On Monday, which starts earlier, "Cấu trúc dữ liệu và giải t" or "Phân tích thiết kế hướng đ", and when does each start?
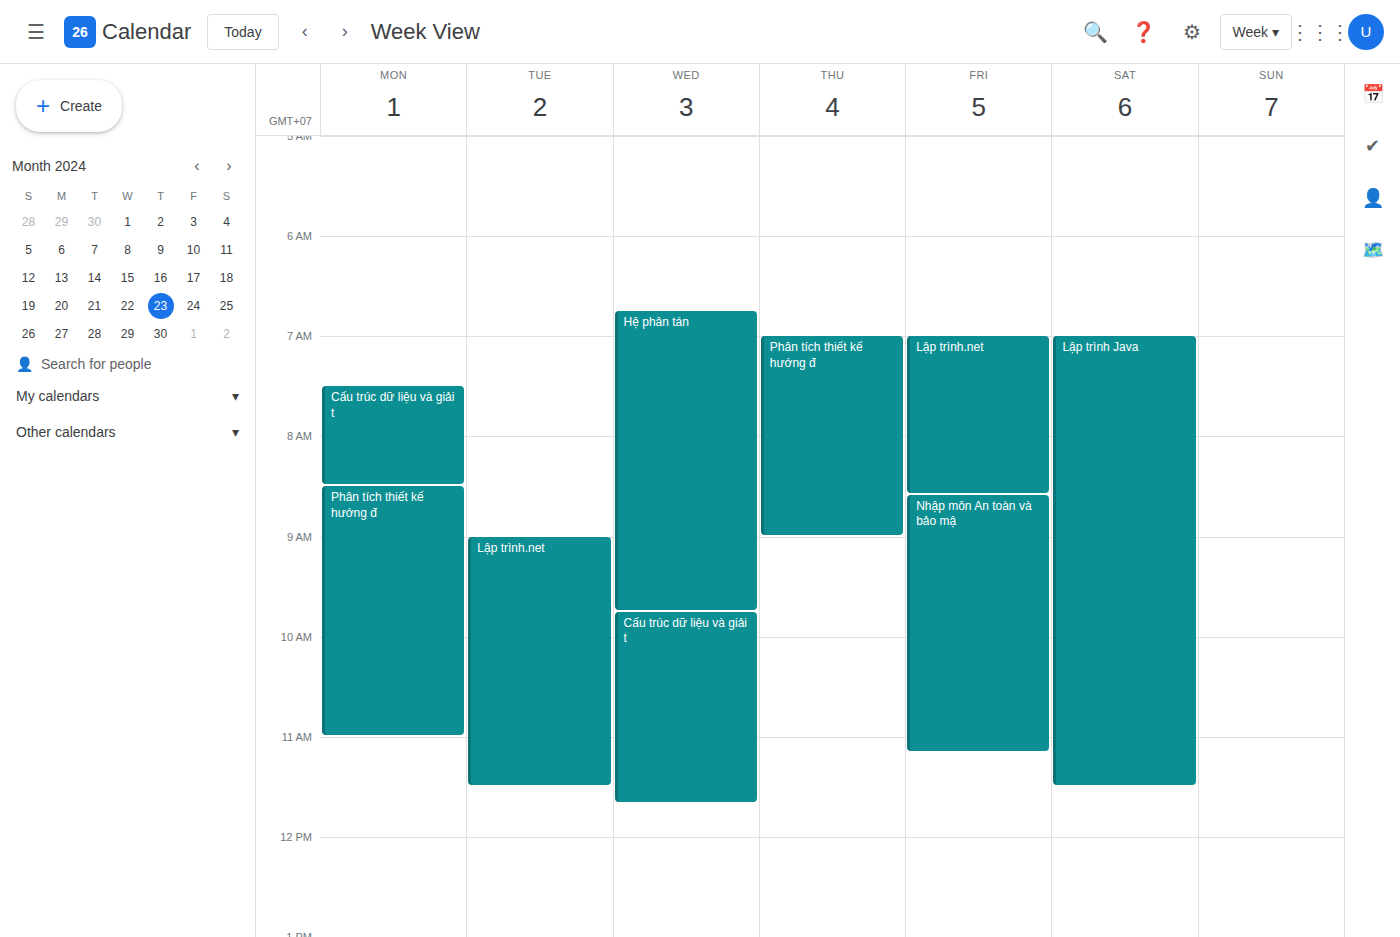
"Cấu trúc dữ liệu và giải t" 7:30 AM; "Phân tích thiết kế hướng đ" 8:30 AM.